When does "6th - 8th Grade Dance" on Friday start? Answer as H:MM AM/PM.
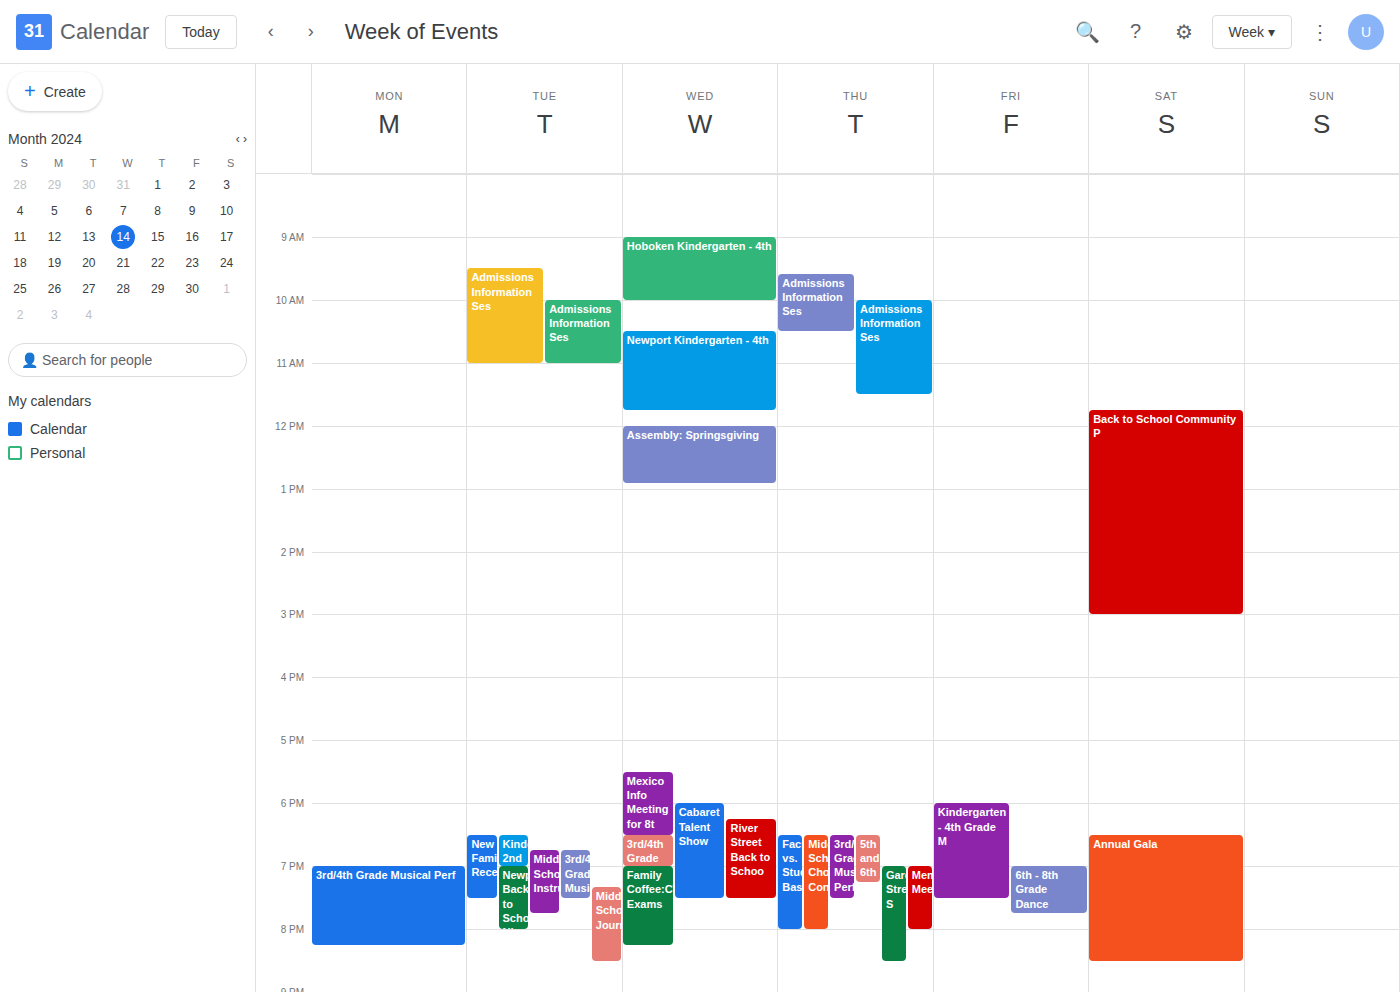
7:00 PM